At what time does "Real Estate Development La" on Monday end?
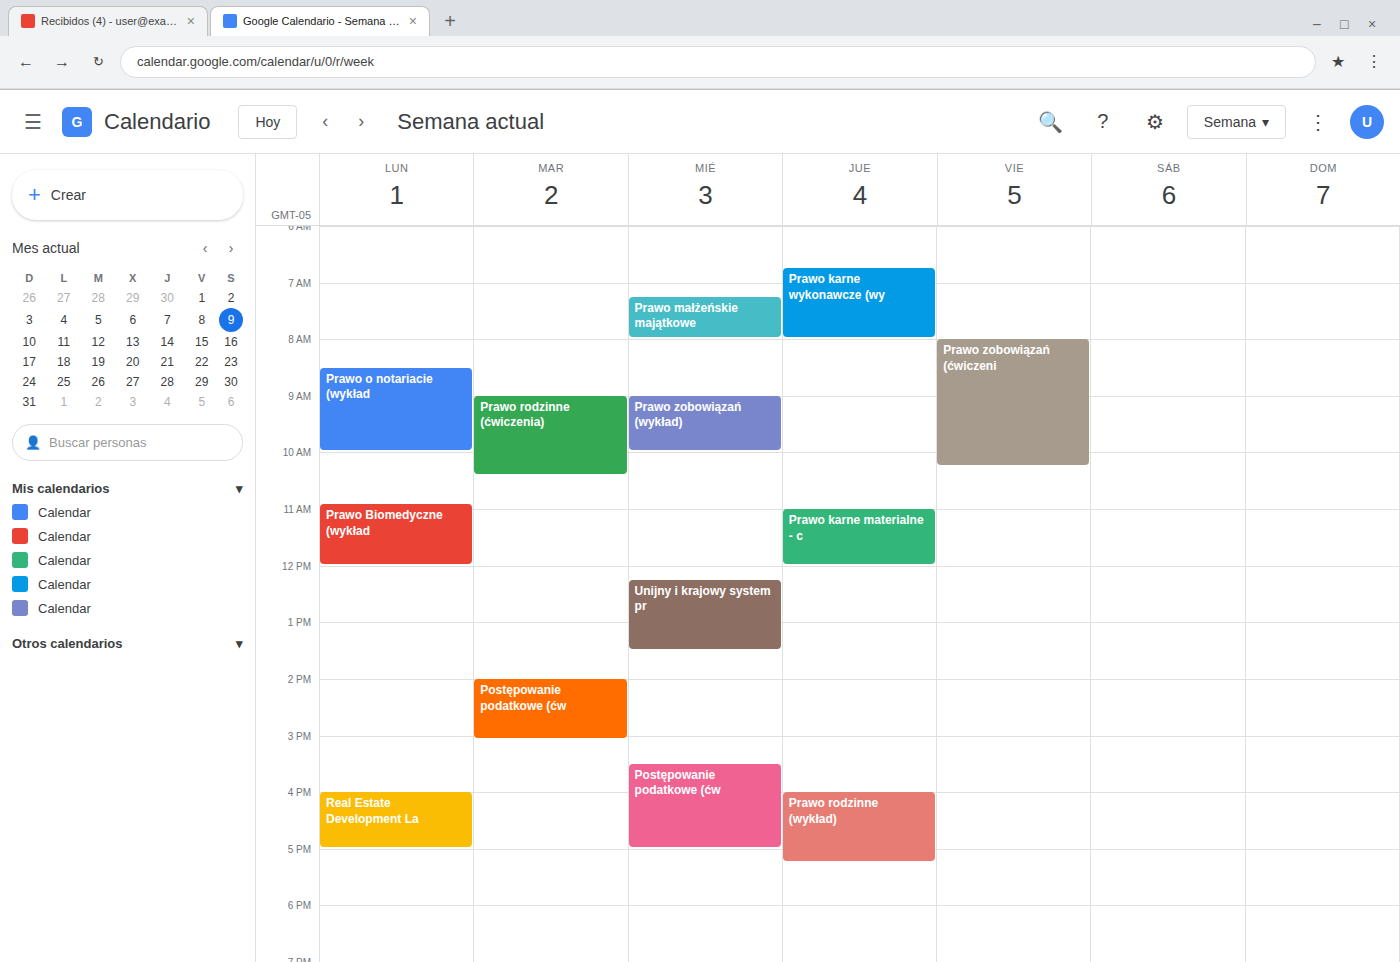
5:00 PM